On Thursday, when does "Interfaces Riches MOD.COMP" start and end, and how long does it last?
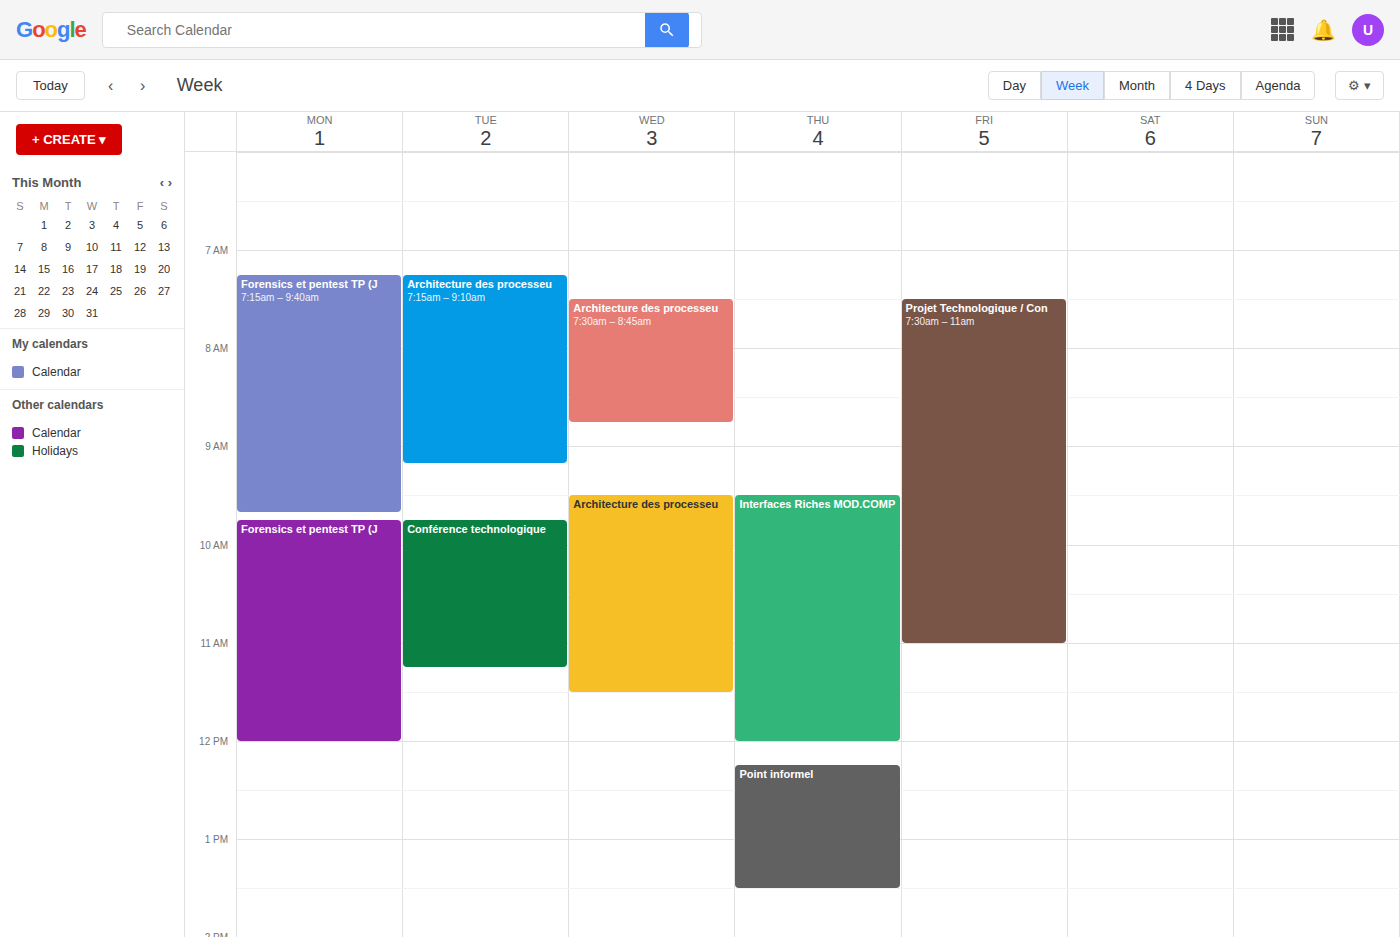
9:30 AM to 12:00 PM, 2 hours 30 minutes